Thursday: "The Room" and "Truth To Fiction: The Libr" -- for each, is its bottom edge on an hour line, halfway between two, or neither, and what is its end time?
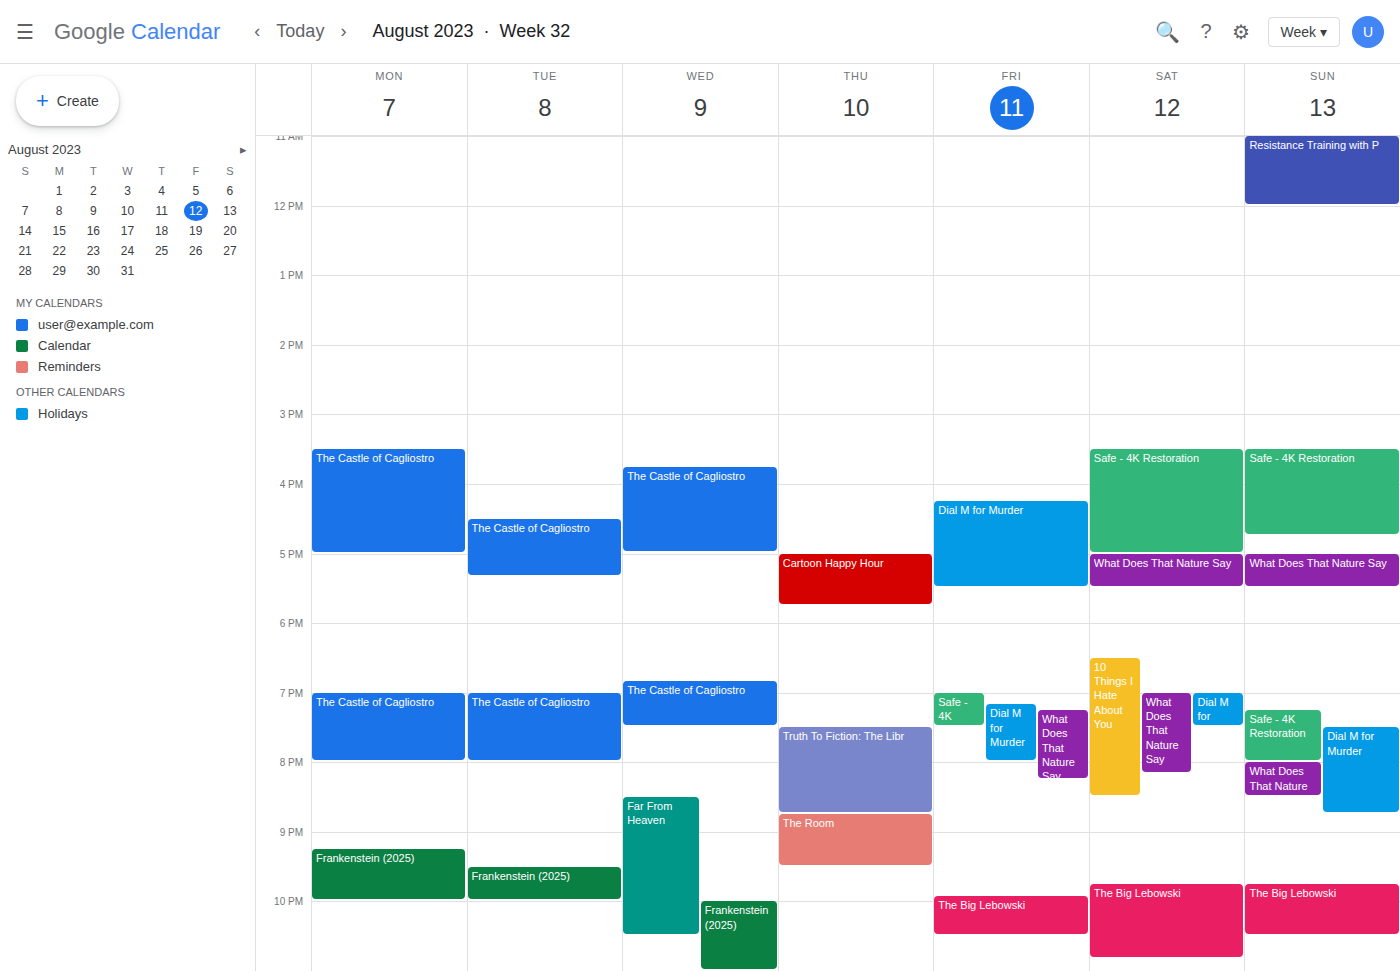
"The Room": 9:30 PM, halfway between the 9 PM and 10 PM lines. "Truth To Fiction: The Libr": 8:45 PM, neither: three quarters of the way from the 8 PM line to the 9 PM line.